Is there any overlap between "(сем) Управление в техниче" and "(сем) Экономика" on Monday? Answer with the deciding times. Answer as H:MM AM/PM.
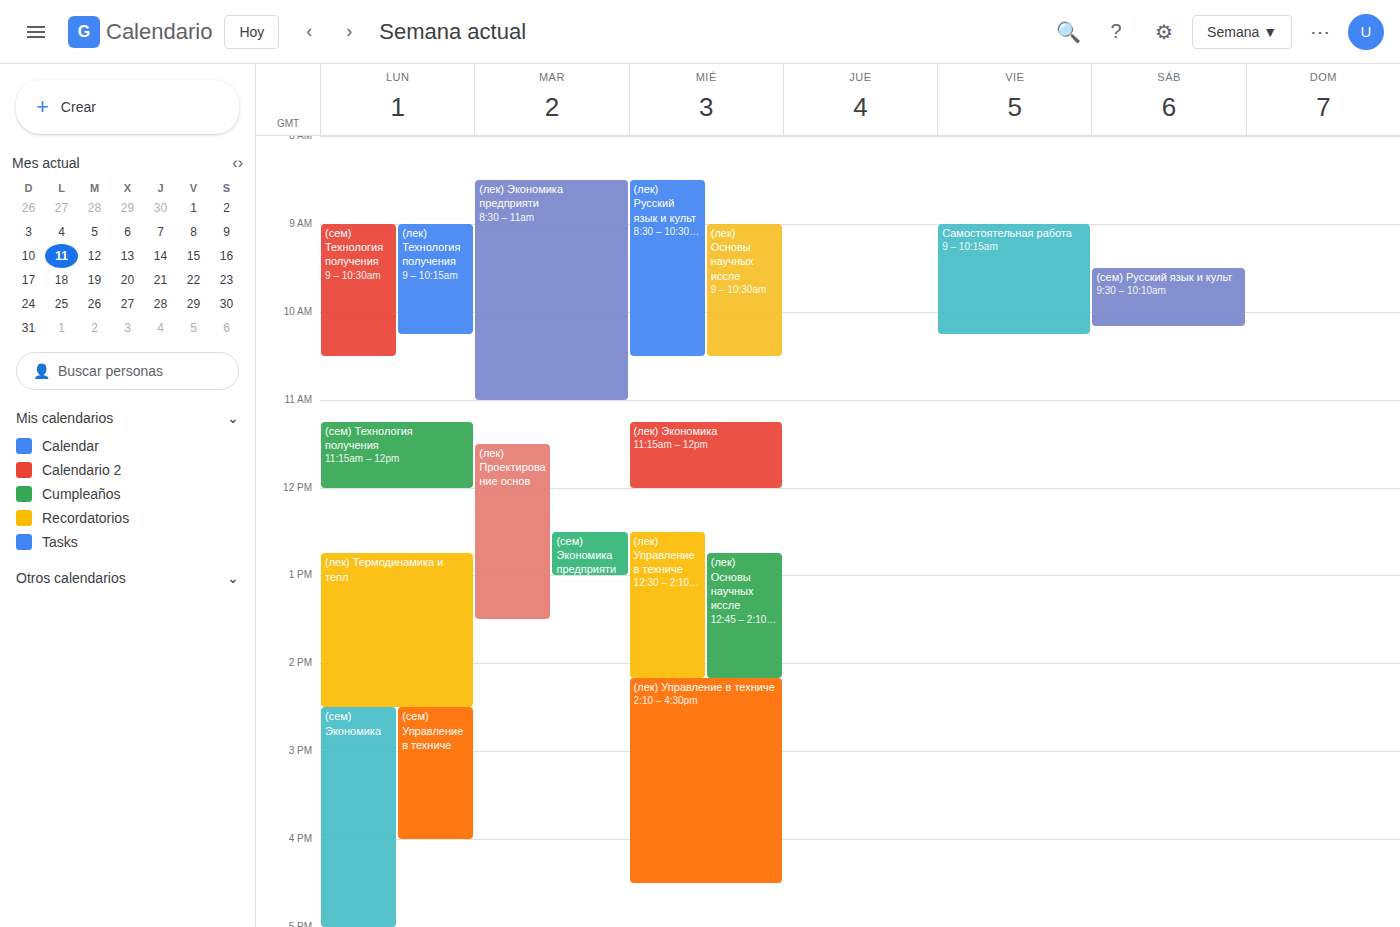
"(сем) Управление в техниче" runs 2:30 PM to 4:00 PM, inside "(сем) Экономика" -- they overlap.